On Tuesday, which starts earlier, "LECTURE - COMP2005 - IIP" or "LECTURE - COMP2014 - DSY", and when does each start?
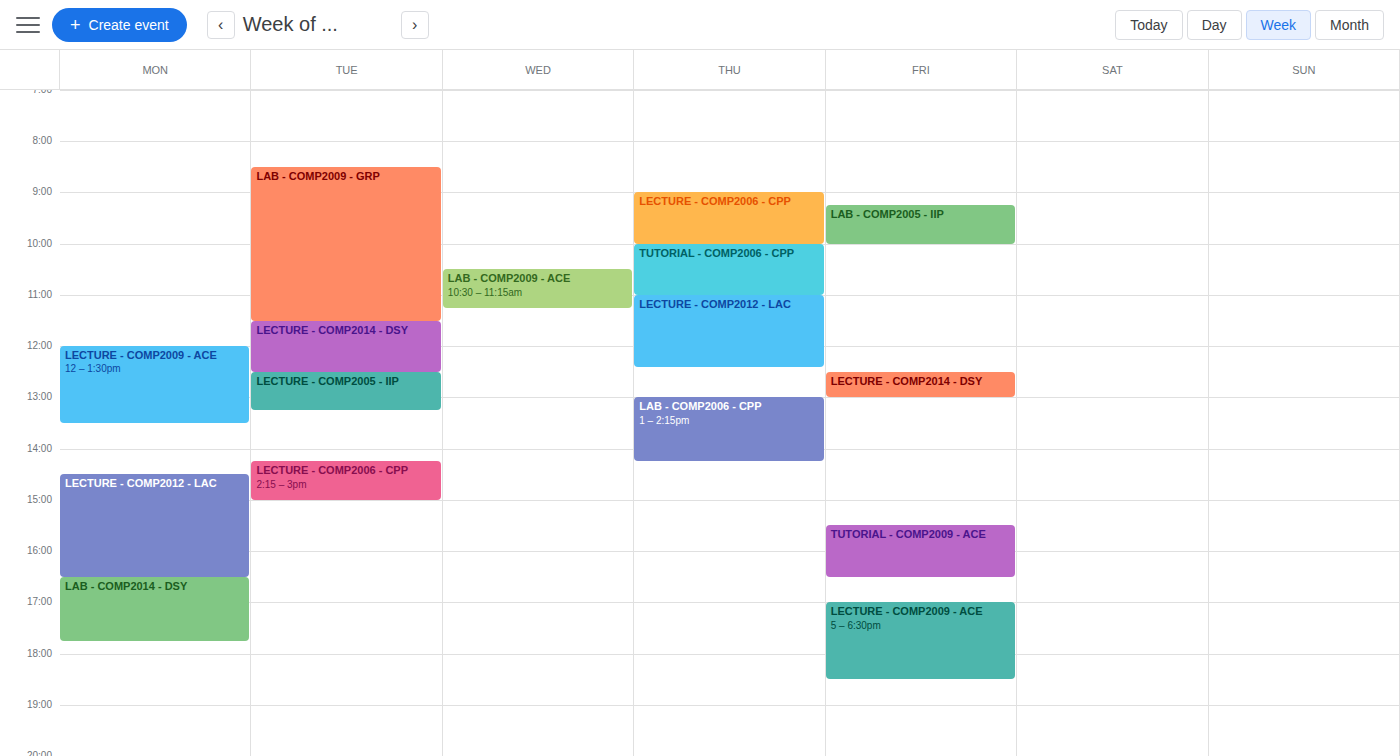
"LECTURE - COMP2014 - DSY" 11:30 AM; "LECTURE - COMP2005 - IIP" 12:30 PM.